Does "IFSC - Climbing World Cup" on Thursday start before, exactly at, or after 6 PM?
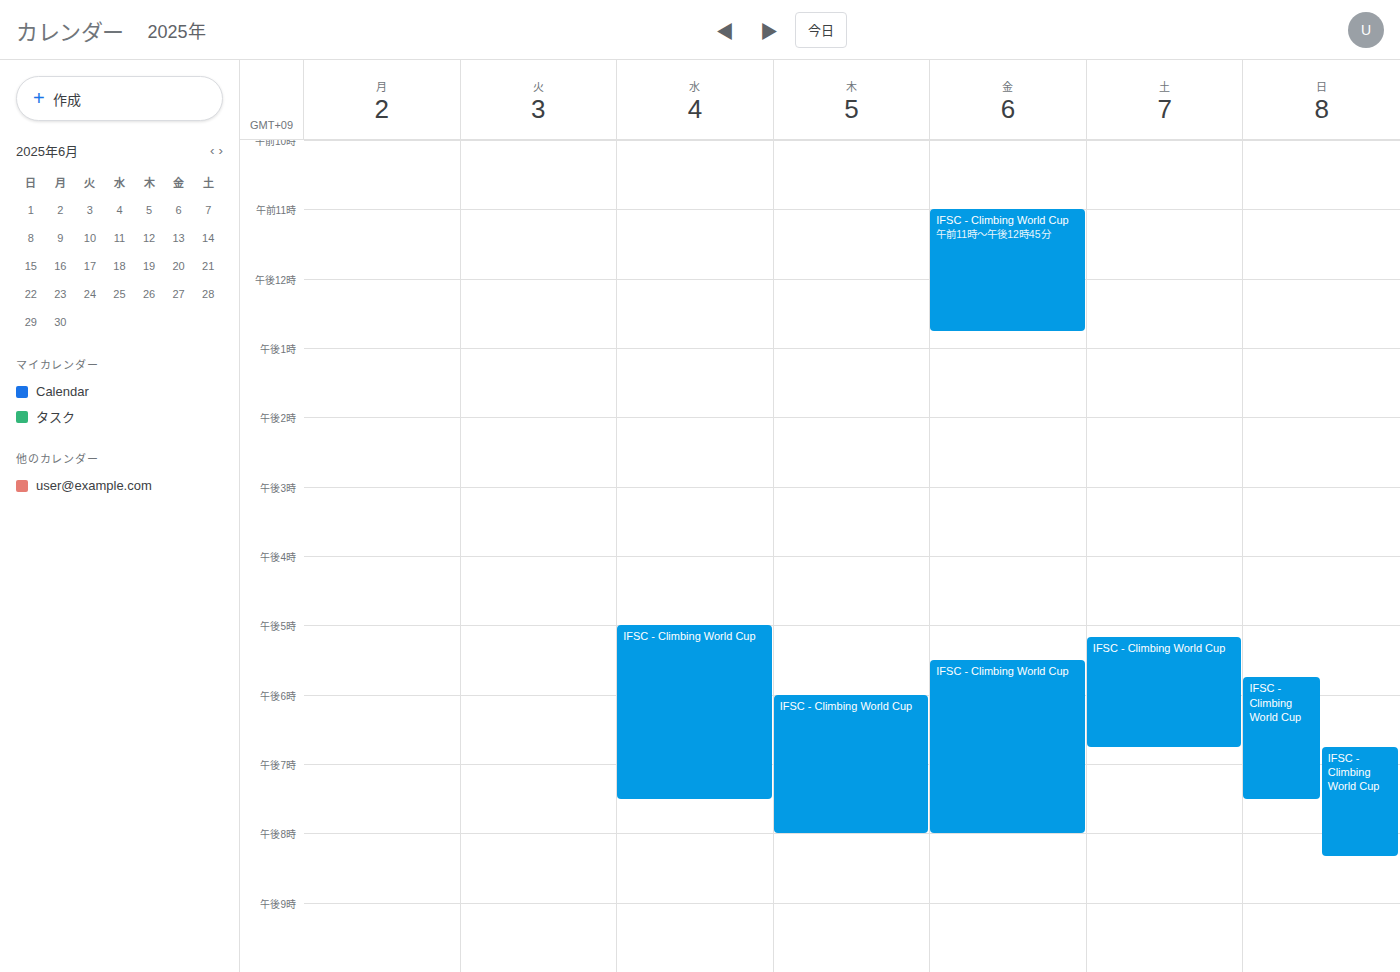
6:00 PM -- exactly at 6 PM, on the 6 PM line.